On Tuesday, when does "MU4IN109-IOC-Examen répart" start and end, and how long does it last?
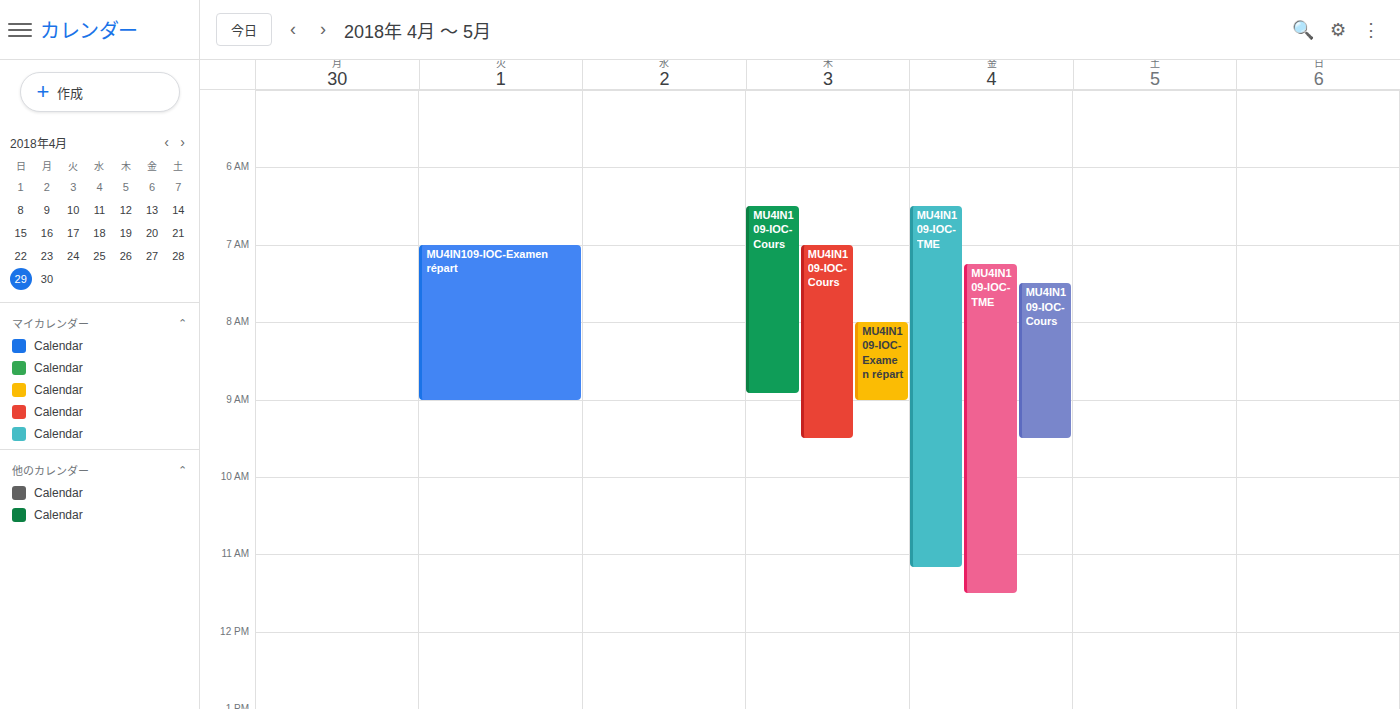
07:00 to 09:00, 2 hours